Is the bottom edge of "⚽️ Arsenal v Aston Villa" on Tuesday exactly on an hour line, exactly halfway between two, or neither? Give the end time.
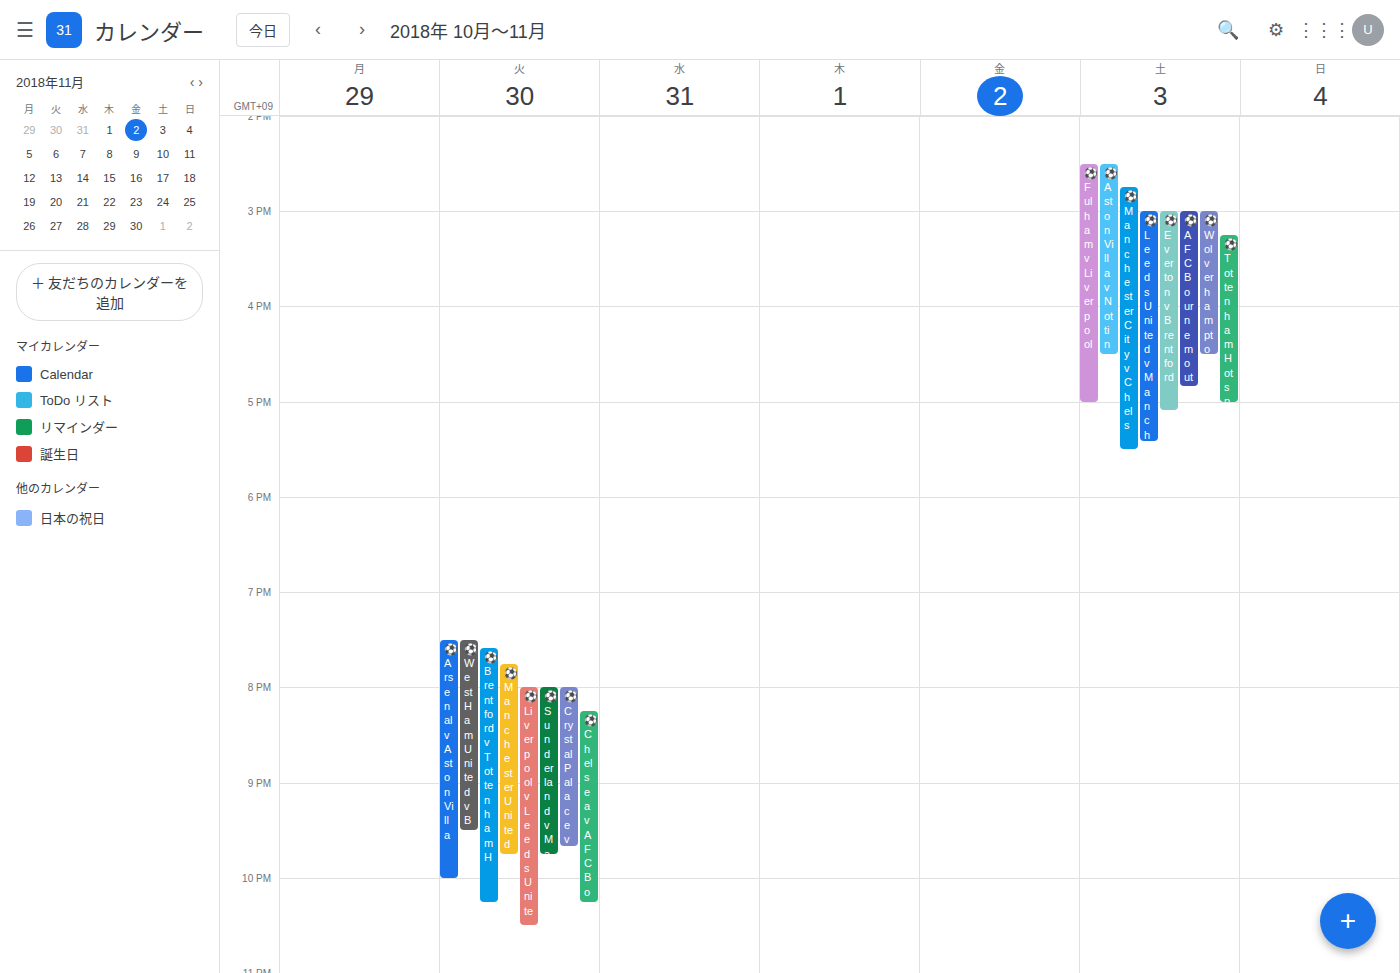
10:00 PM -- exactly on the 10 PM line.